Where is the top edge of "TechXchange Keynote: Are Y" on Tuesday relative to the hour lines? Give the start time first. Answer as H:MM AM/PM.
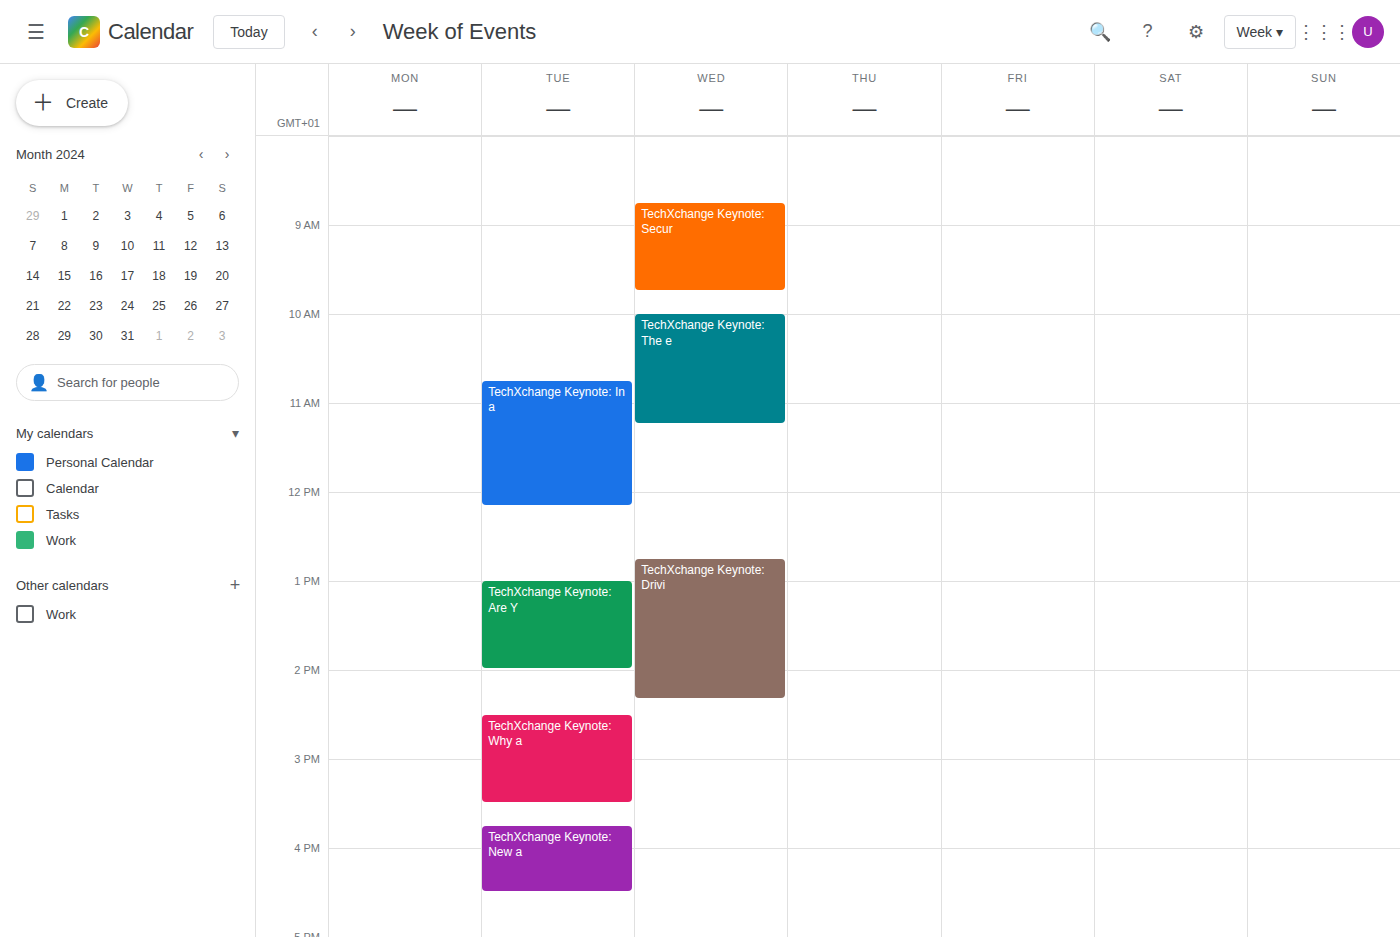
1:00 PM -- exactly on the 1 PM line.